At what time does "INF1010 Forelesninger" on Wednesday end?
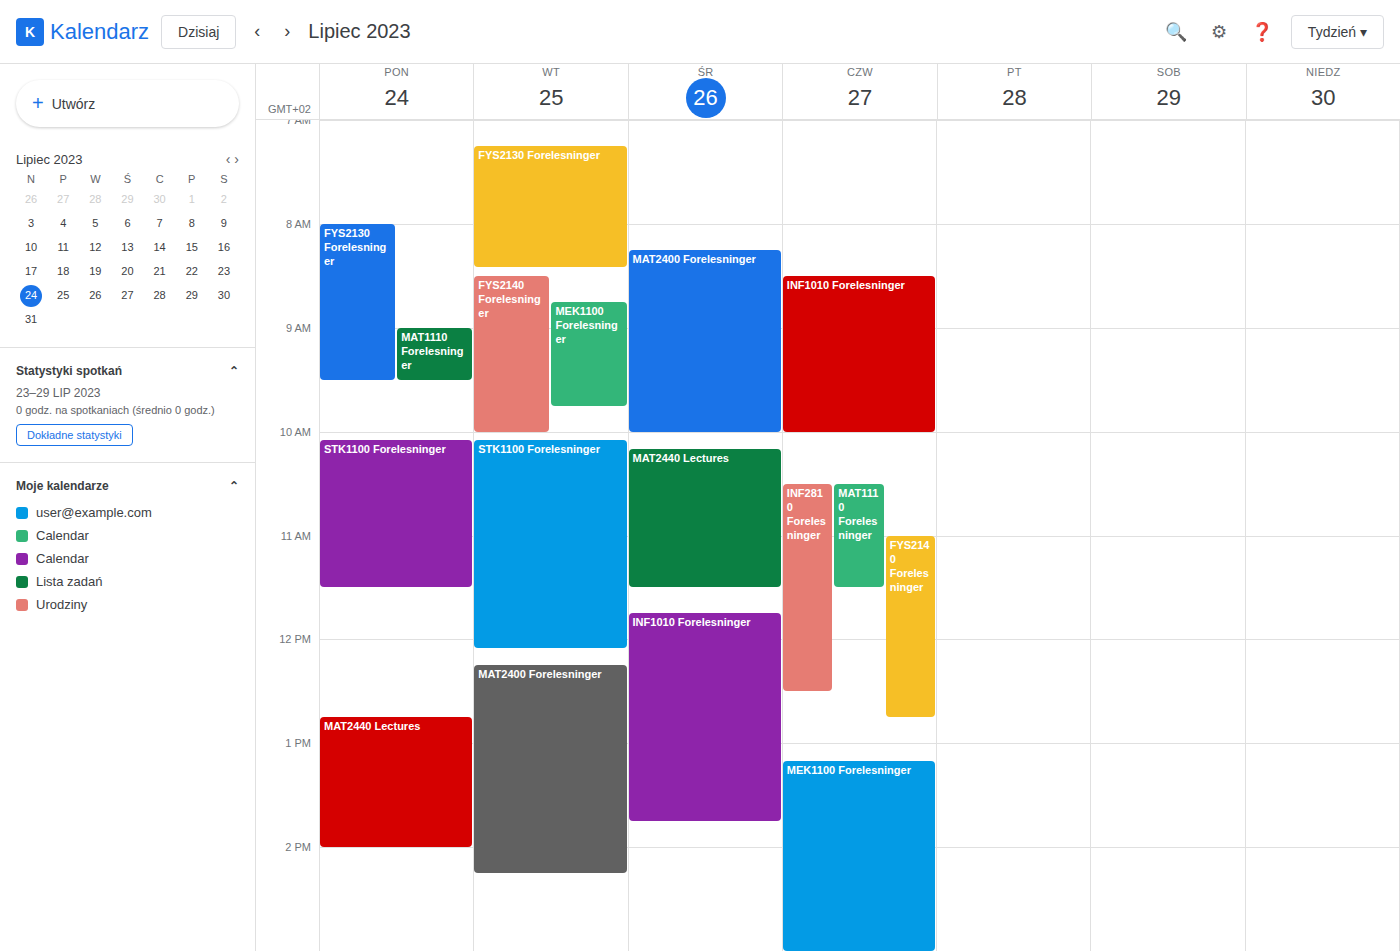
1:45 PM